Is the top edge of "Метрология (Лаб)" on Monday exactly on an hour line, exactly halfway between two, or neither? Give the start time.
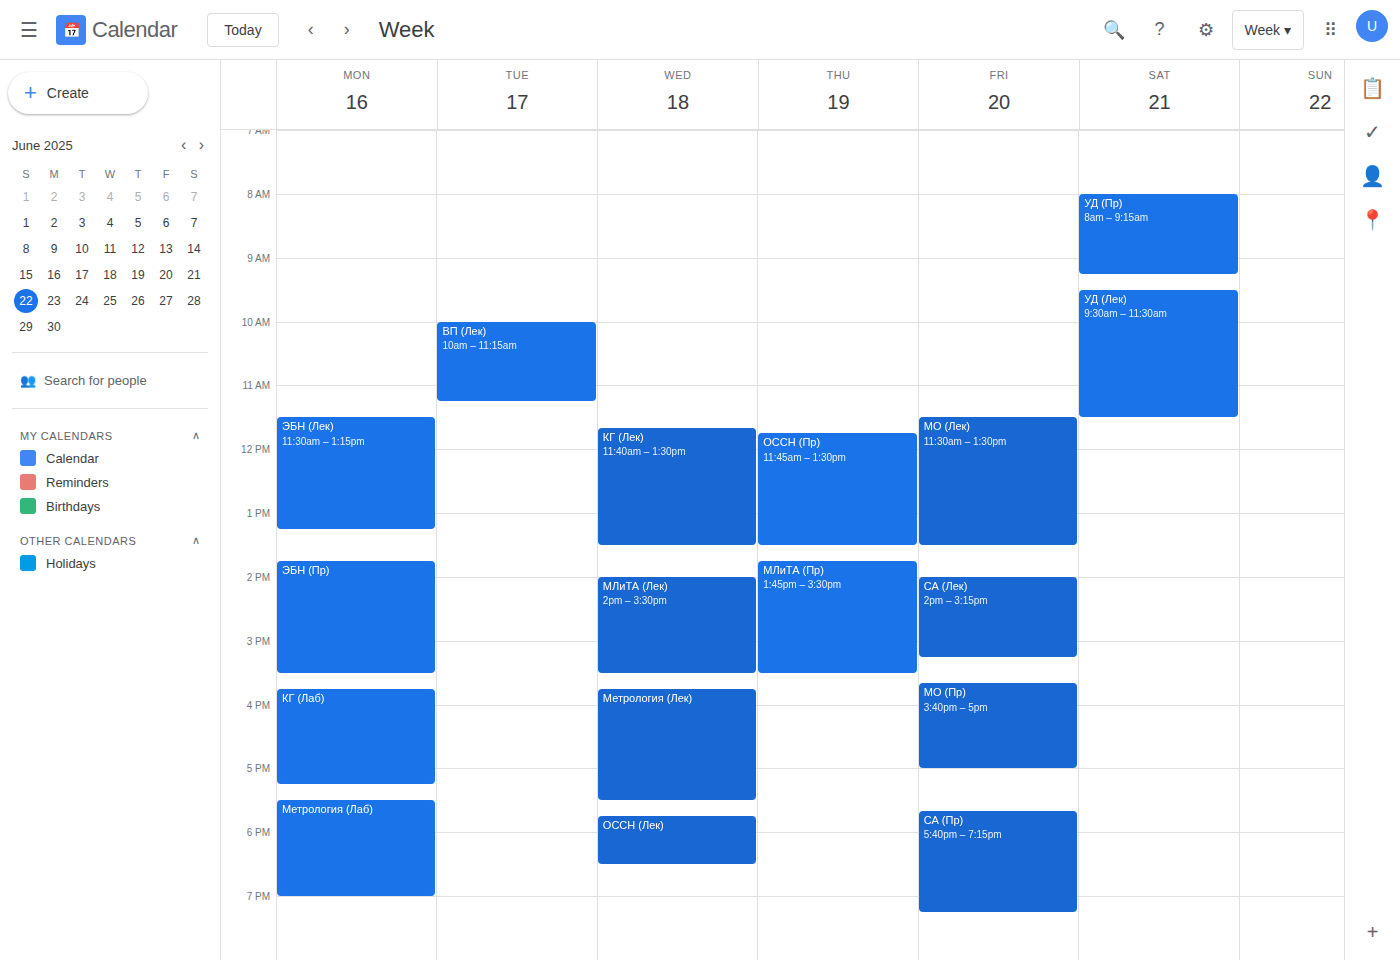
17:30 -- halfway between the 17:00 and 18:00 lines.